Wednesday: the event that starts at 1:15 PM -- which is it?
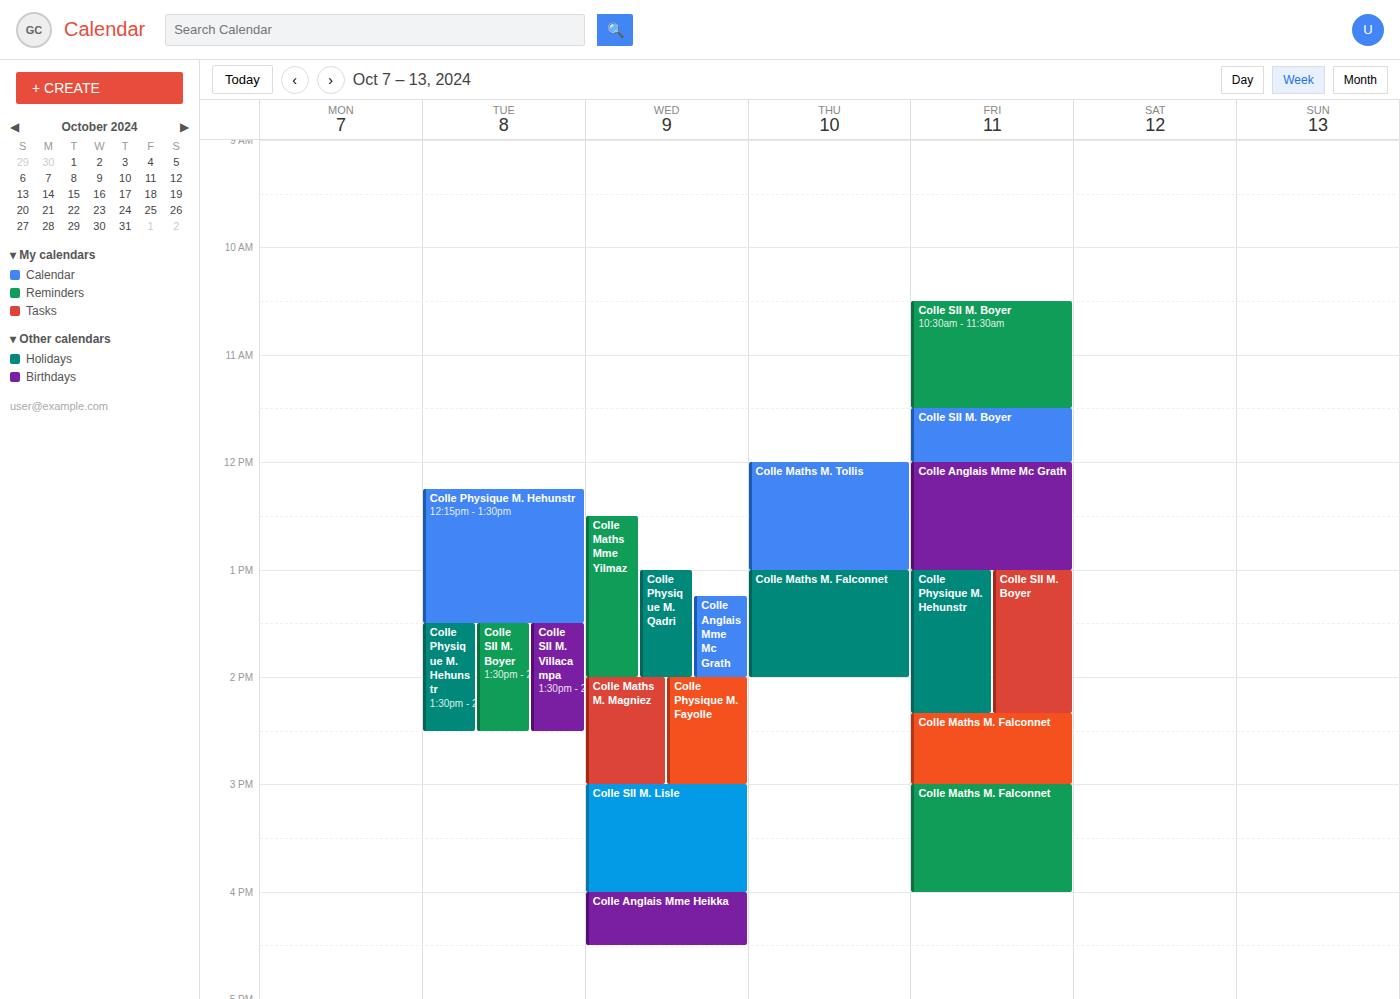
"Colle Anglais Mme Mc Grath"